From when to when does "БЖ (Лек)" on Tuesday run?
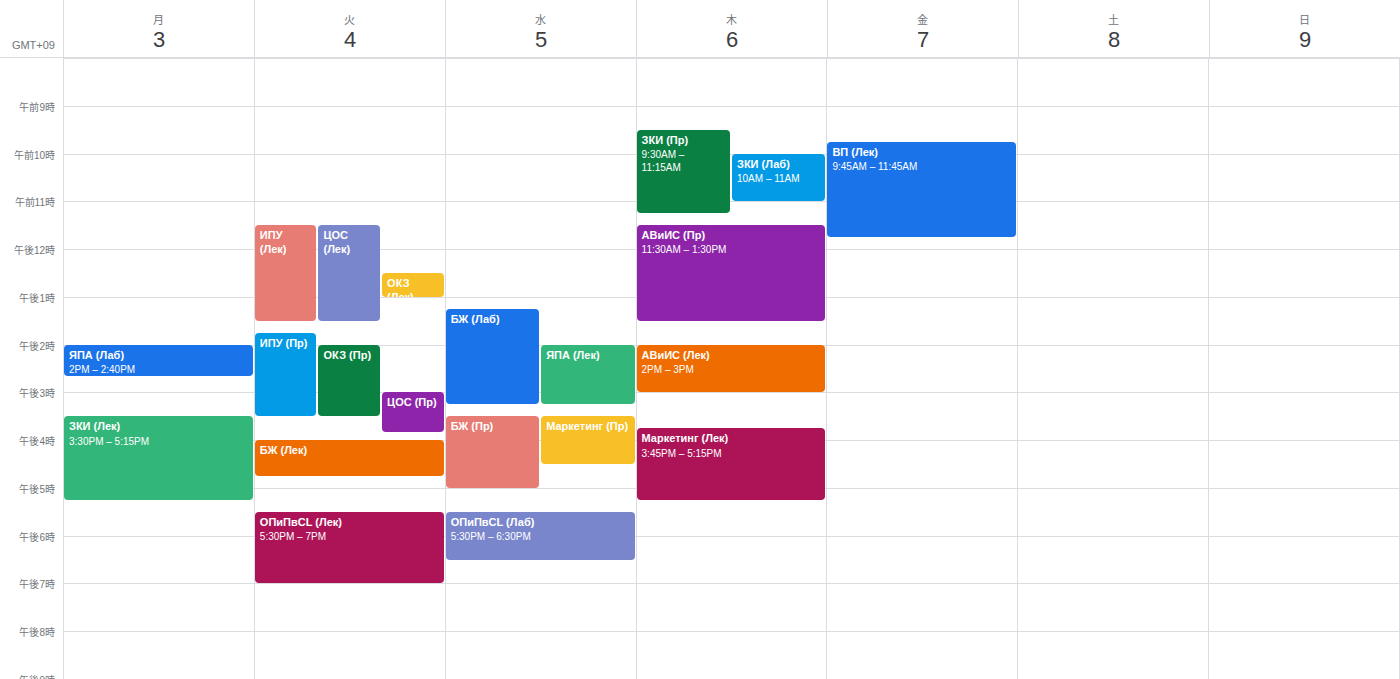
4:00 PM to 4:45 PM